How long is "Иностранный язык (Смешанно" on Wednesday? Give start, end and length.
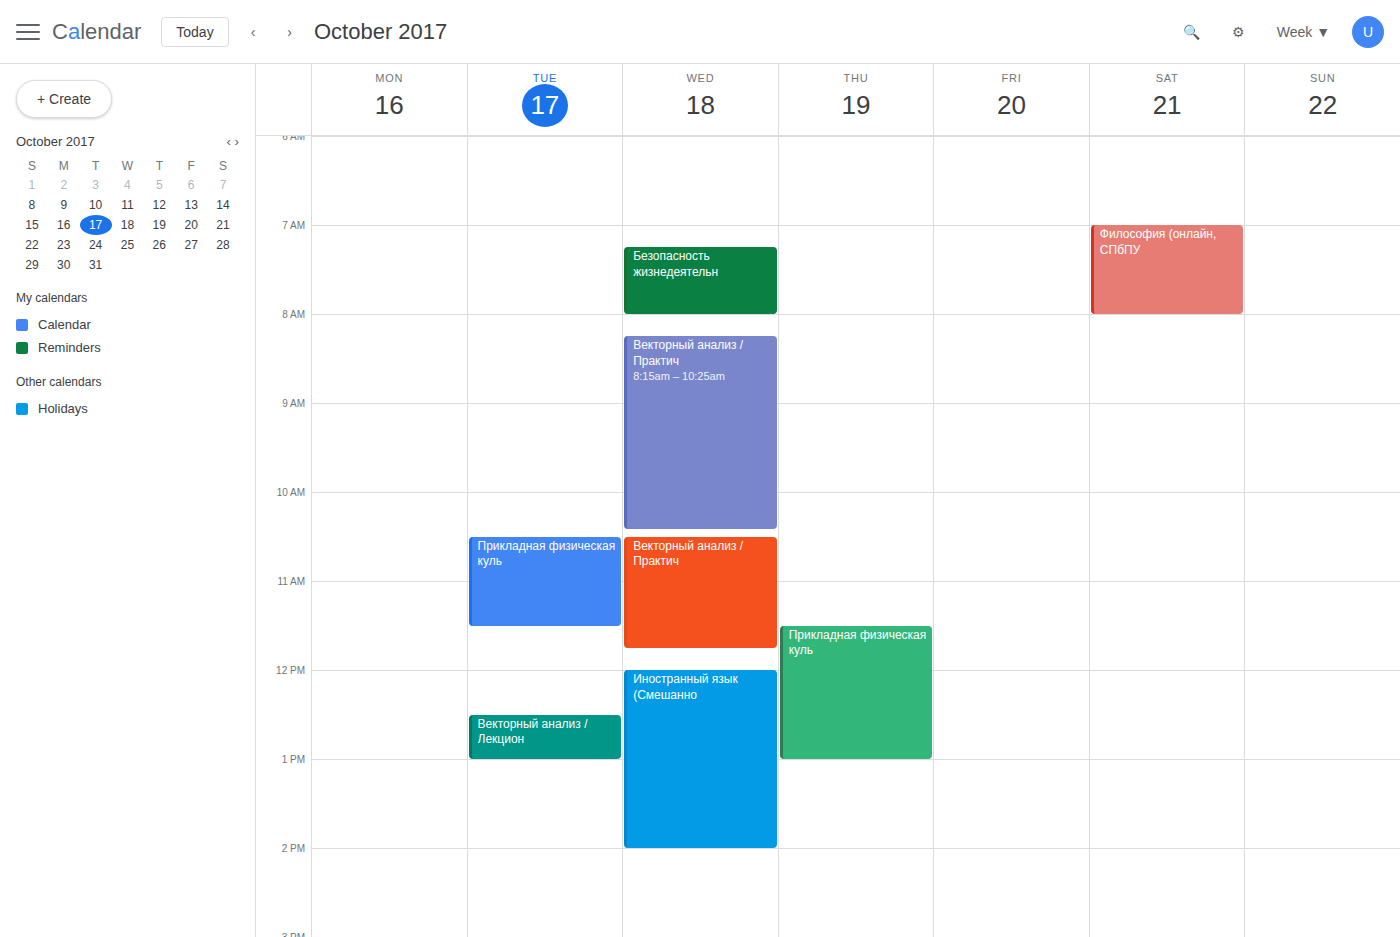
12:00 PM to 2:00 PM, 2 hours